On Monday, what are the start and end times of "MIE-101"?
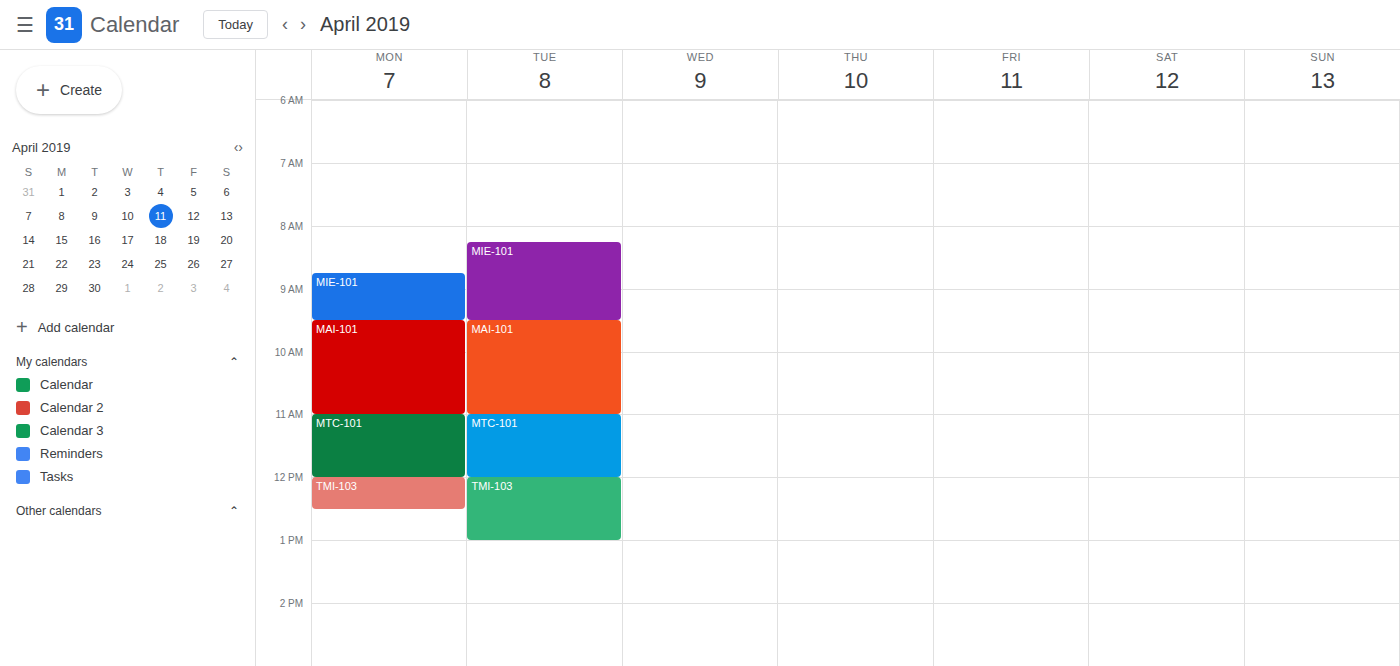
8:45 AM to 9:30 AM